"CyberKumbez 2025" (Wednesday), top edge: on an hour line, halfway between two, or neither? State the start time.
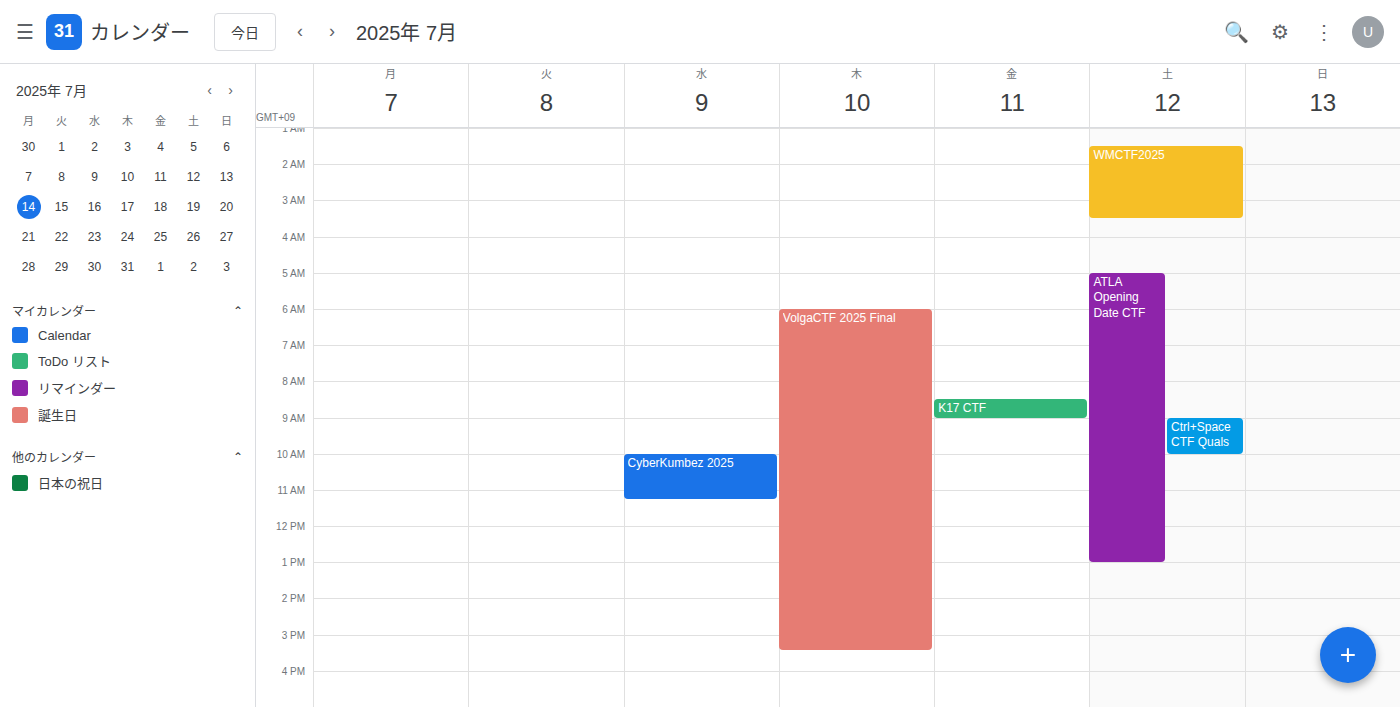
10:00 AM -- exactly on the 10 AM line.